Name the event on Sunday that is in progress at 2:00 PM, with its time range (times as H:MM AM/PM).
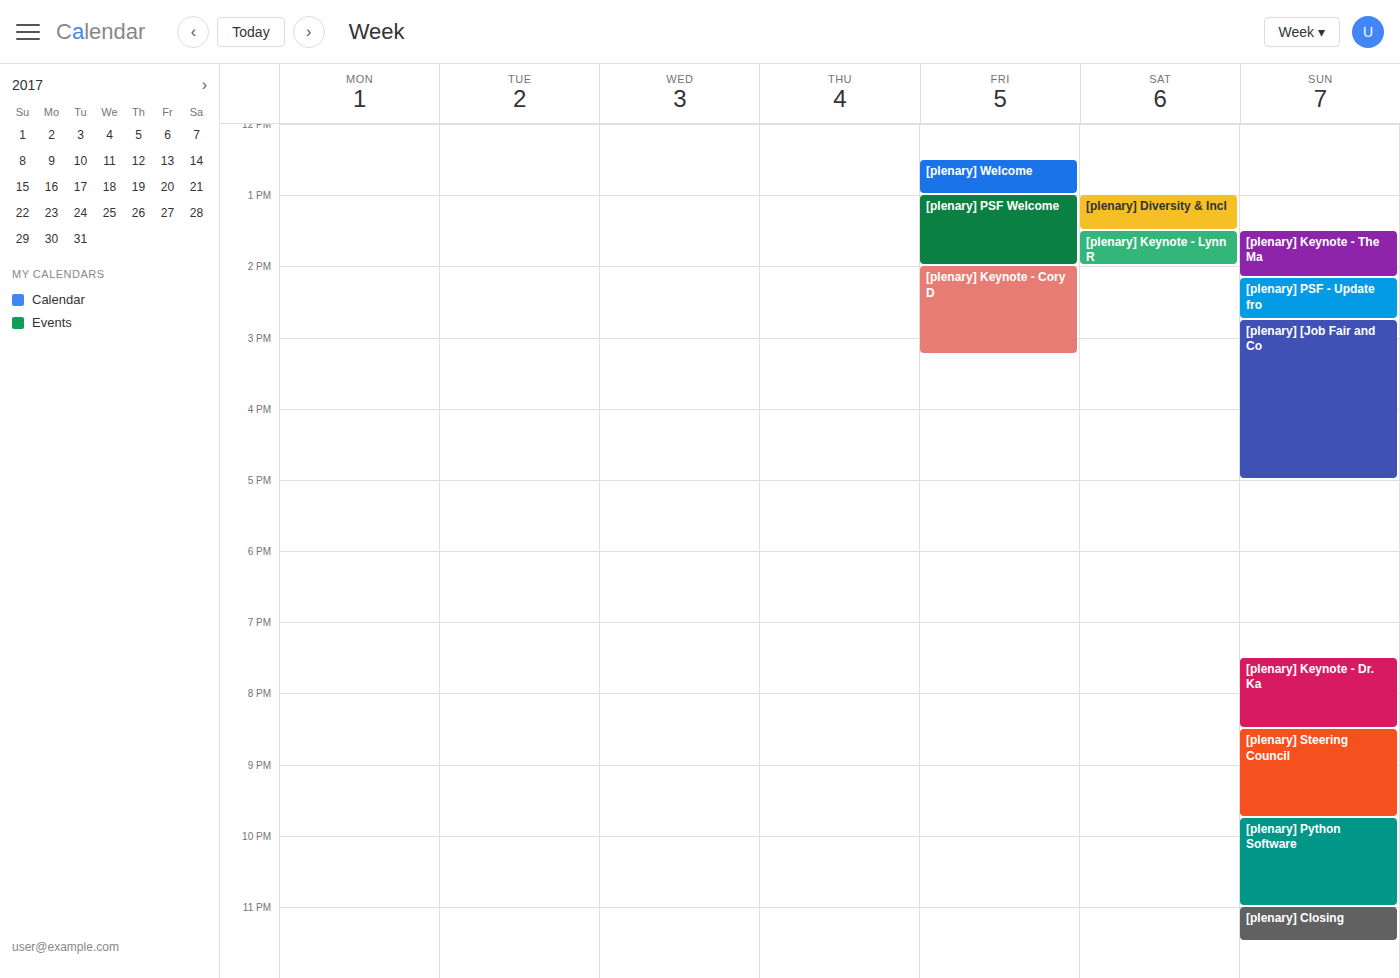
"[plenary] Keynote - The Ma", 1:30 PM to 2:10 PM